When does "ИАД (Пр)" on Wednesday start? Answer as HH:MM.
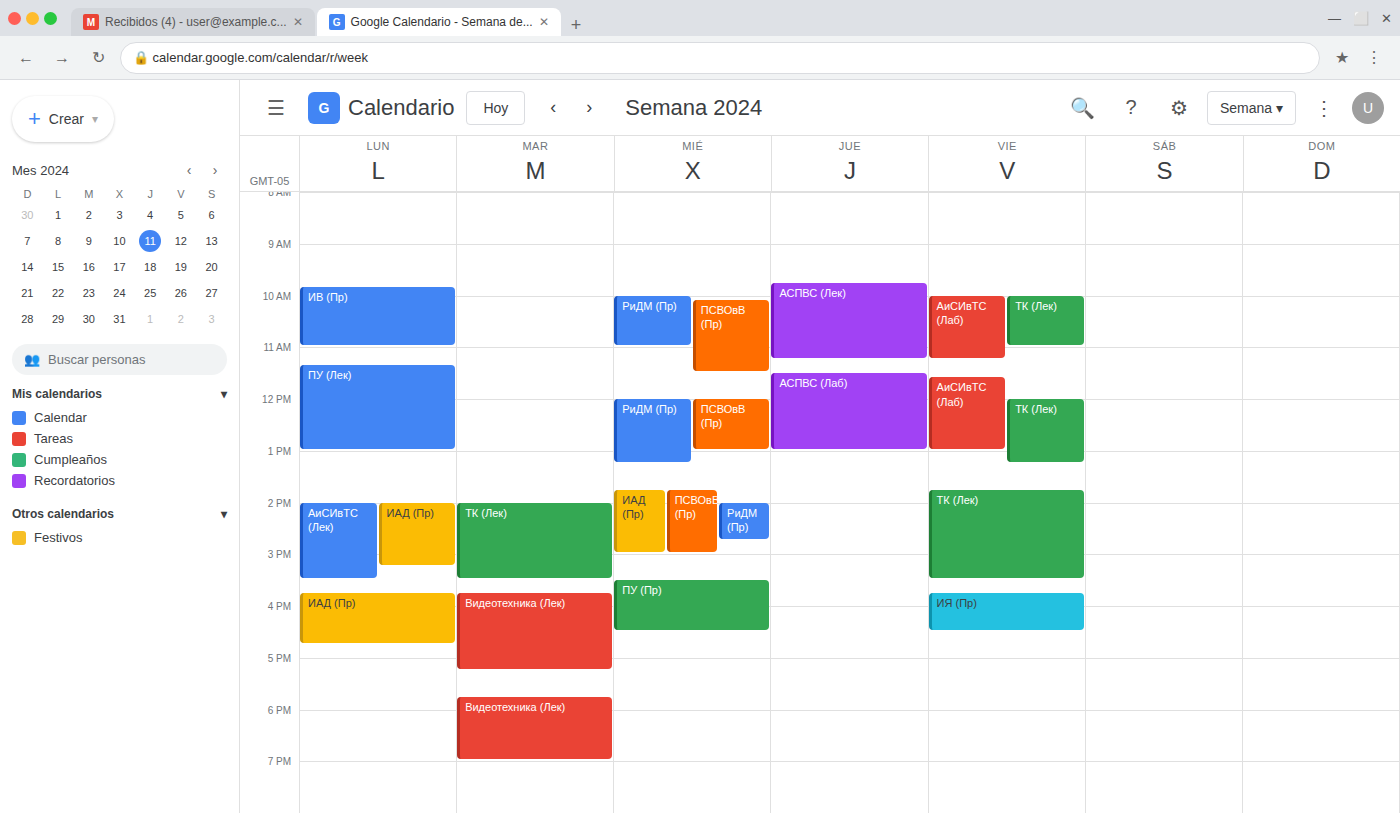
13:45